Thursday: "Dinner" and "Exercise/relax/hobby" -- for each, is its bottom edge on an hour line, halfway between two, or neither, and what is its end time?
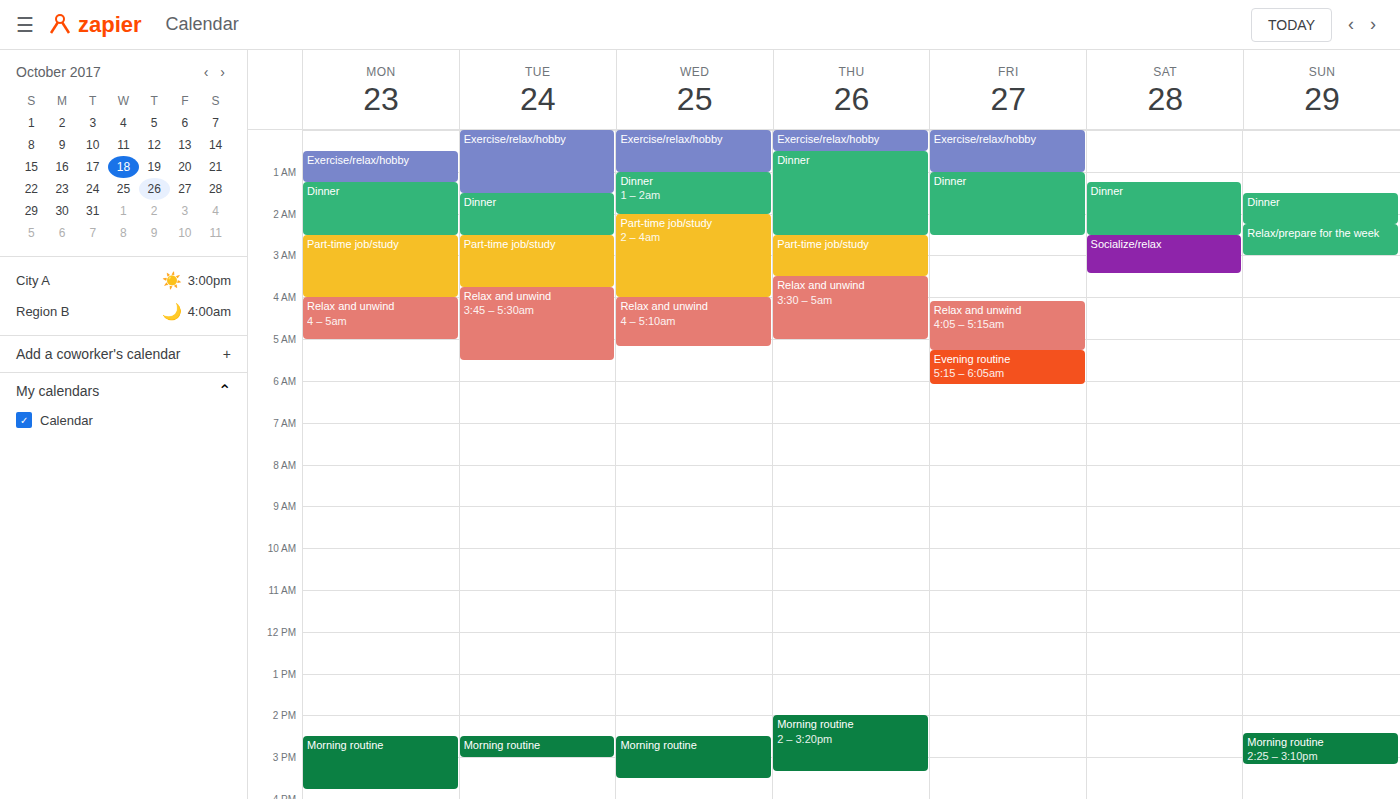
"Dinner": 2:30 AM, halfway between the 2 AM and 3 AM lines. "Exercise/relax/hobby": 12:30 AM, halfway between the 12 AM and 1 AM lines.